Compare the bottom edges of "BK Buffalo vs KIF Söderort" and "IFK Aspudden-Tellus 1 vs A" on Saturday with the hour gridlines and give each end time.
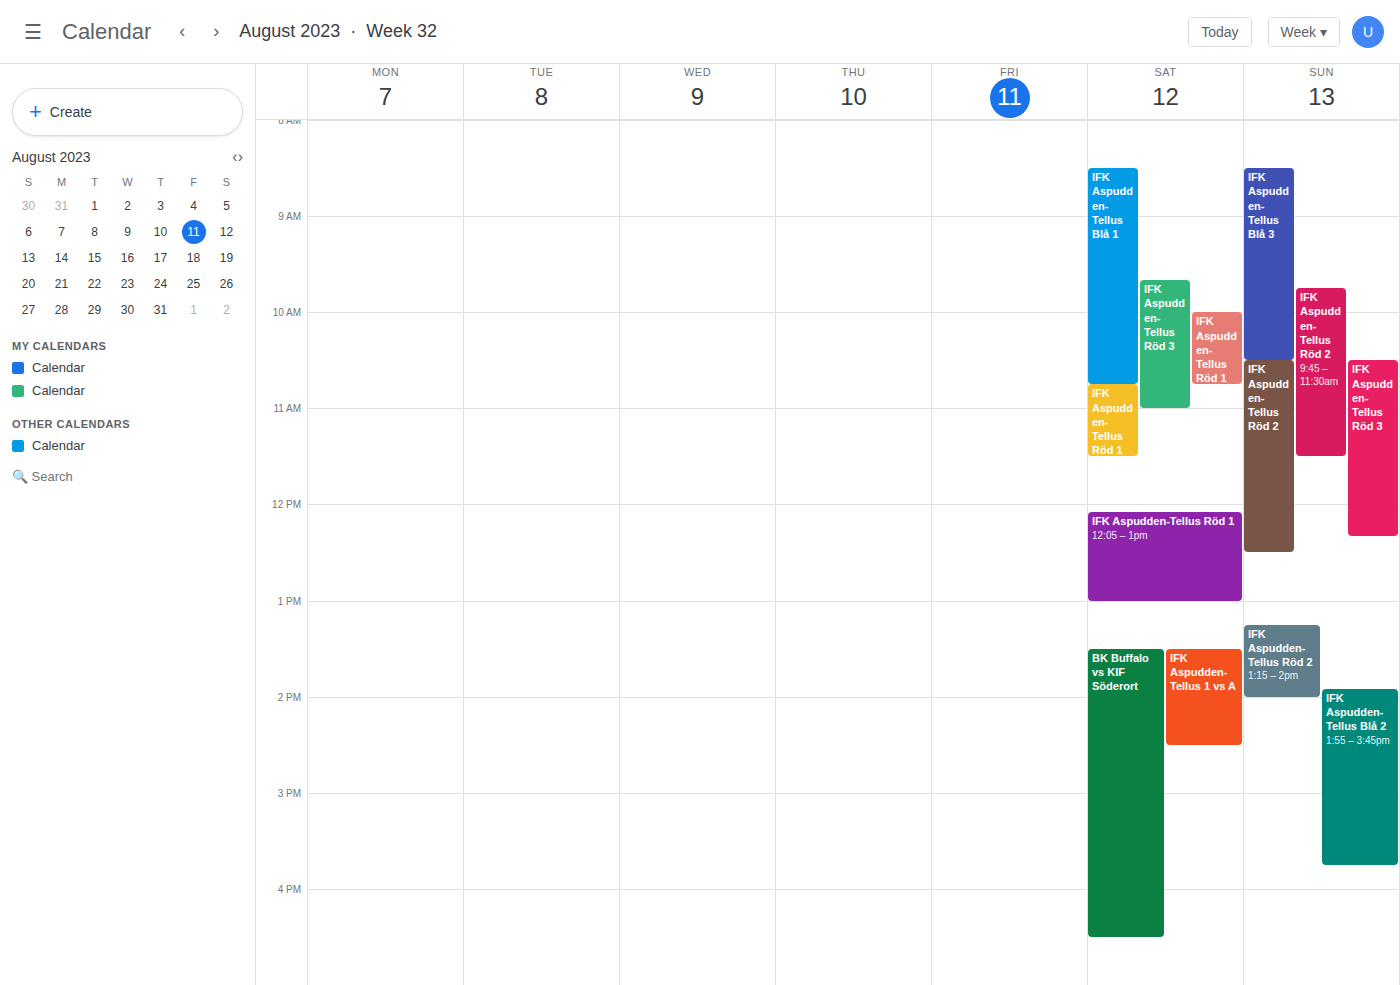
"BK Buffalo vs KIF Söderort": 4:30 PM, halfway between the 4 PM and 5 PM lines. "IFK Aspudden-Tellus 1 vs A": 2:30 PM, halfway between the 2 PM and 3 PM lines.